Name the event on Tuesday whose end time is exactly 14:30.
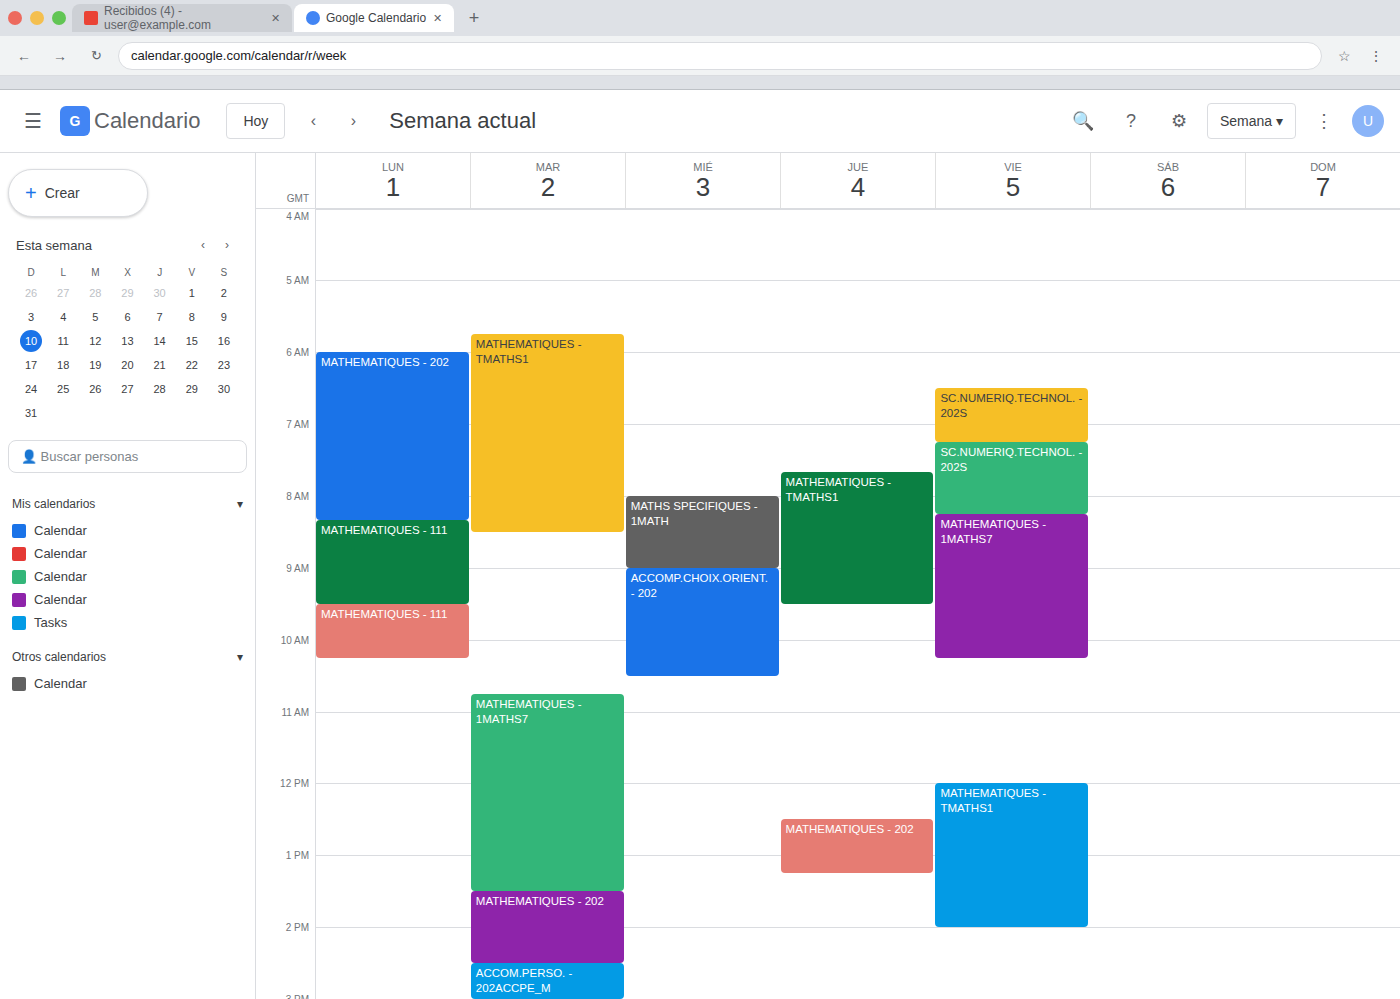
"MATHEMATIQUES - 202"